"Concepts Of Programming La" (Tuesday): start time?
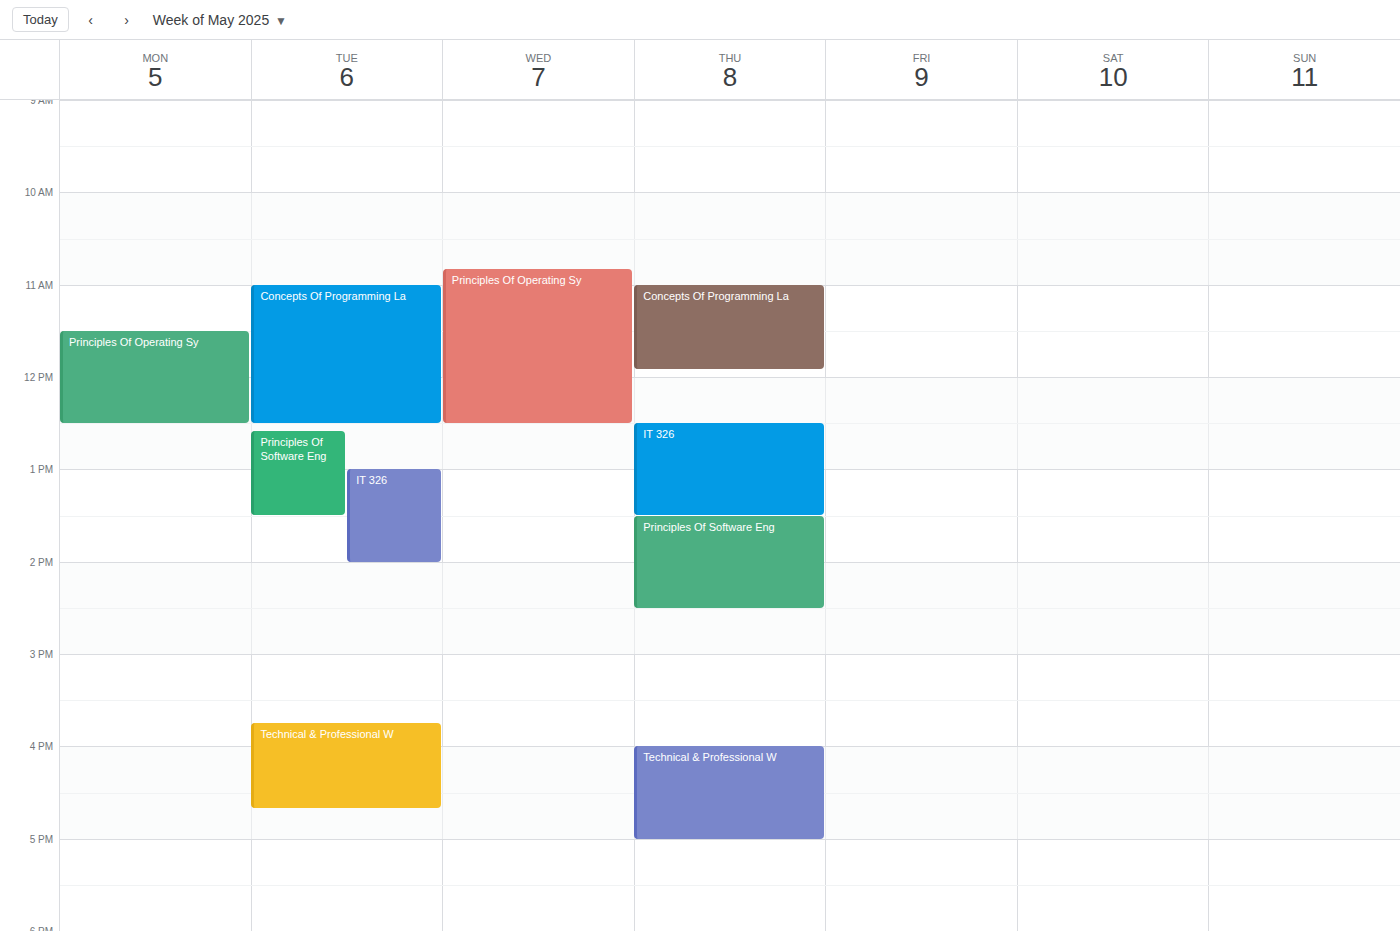
11:00 AM